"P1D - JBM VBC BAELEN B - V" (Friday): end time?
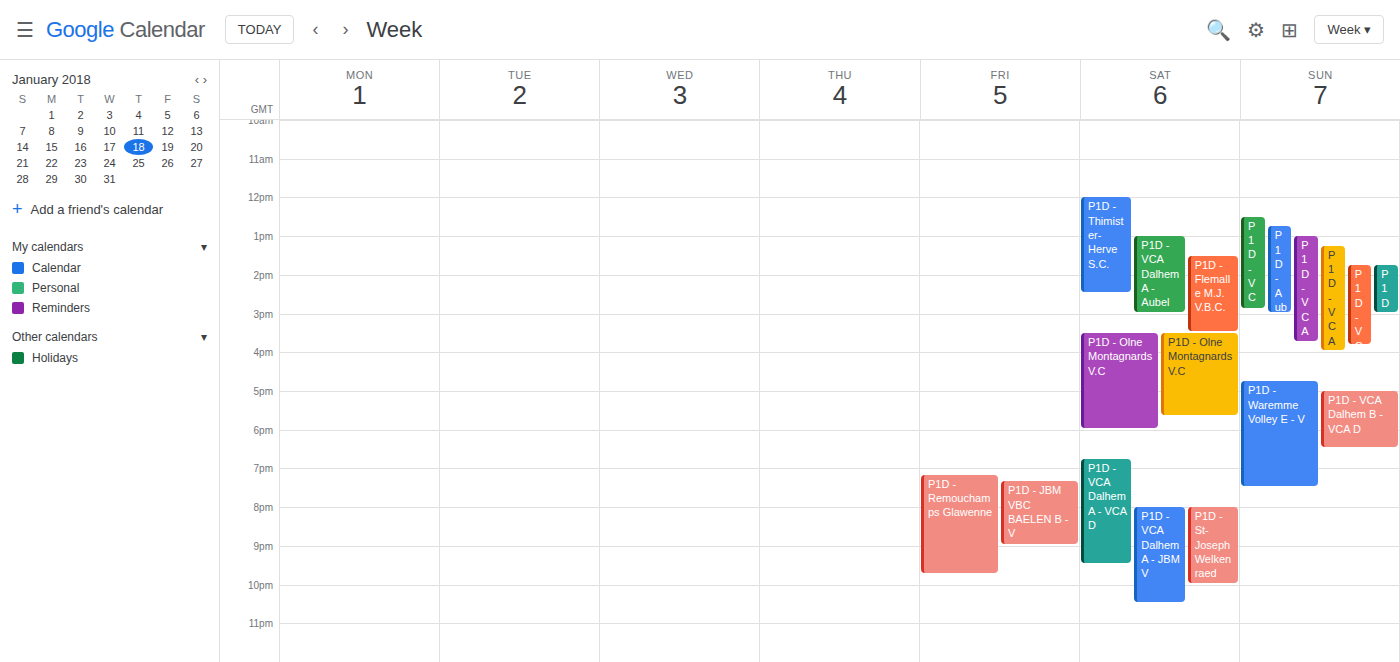
9:00 PM